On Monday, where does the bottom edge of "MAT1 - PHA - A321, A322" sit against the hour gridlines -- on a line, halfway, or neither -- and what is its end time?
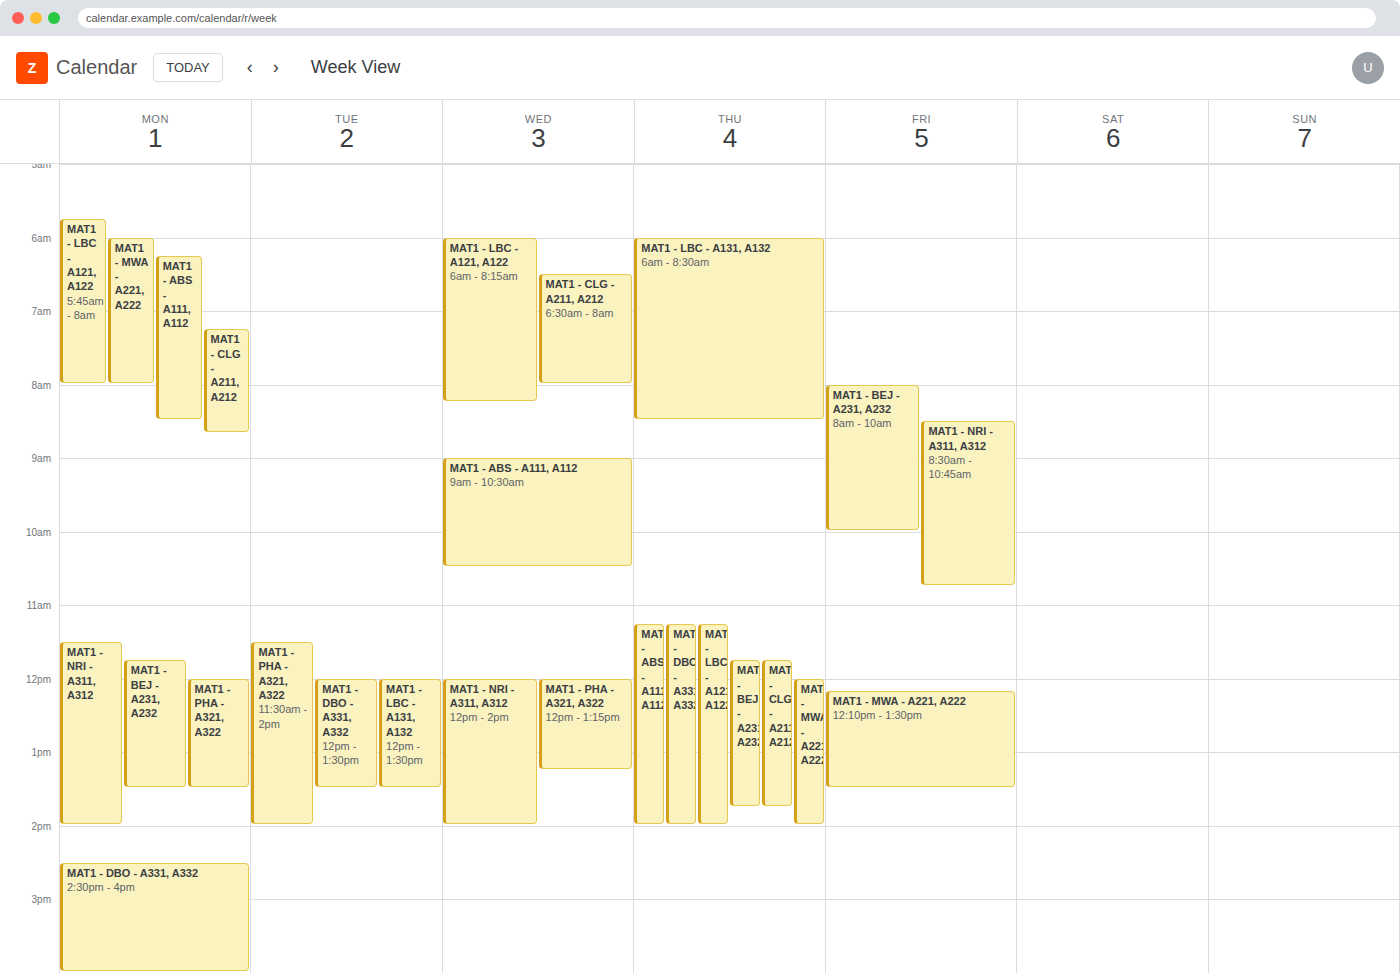
1:30 PM -- halfway between the 1 PM and 2 PM lines.